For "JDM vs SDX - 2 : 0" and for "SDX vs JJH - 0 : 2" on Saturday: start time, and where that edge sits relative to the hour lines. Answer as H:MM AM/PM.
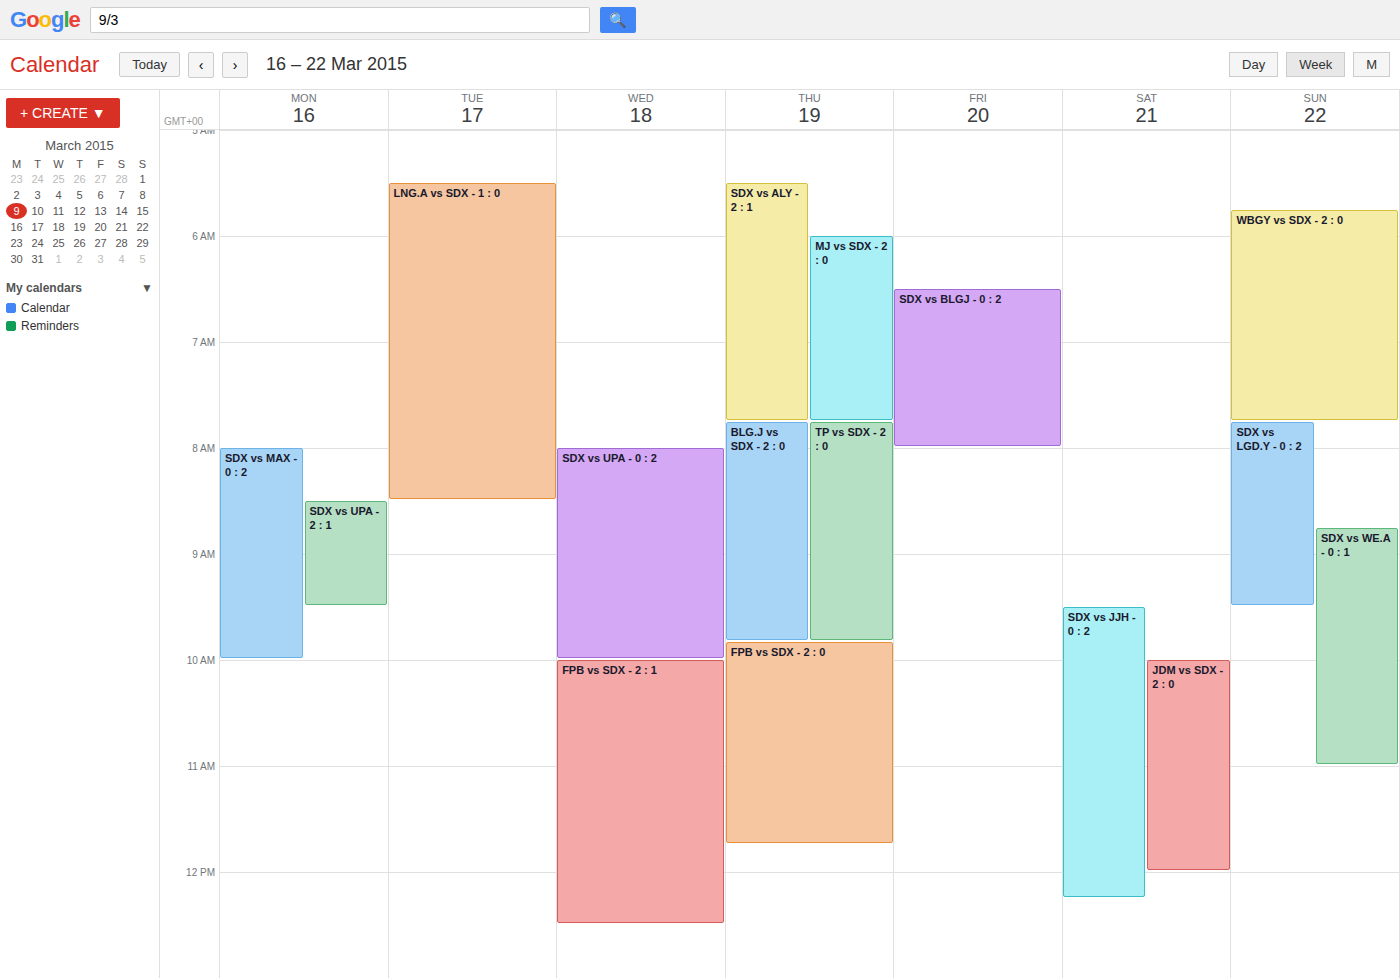
"JDM vs SDX - 2 : 0": 10:00 AM, exactly on the 10 AM line. "SDX vs JJH - 0 : 2": 9:30 AM, halfway between the 9 AM and 10 AM lines.